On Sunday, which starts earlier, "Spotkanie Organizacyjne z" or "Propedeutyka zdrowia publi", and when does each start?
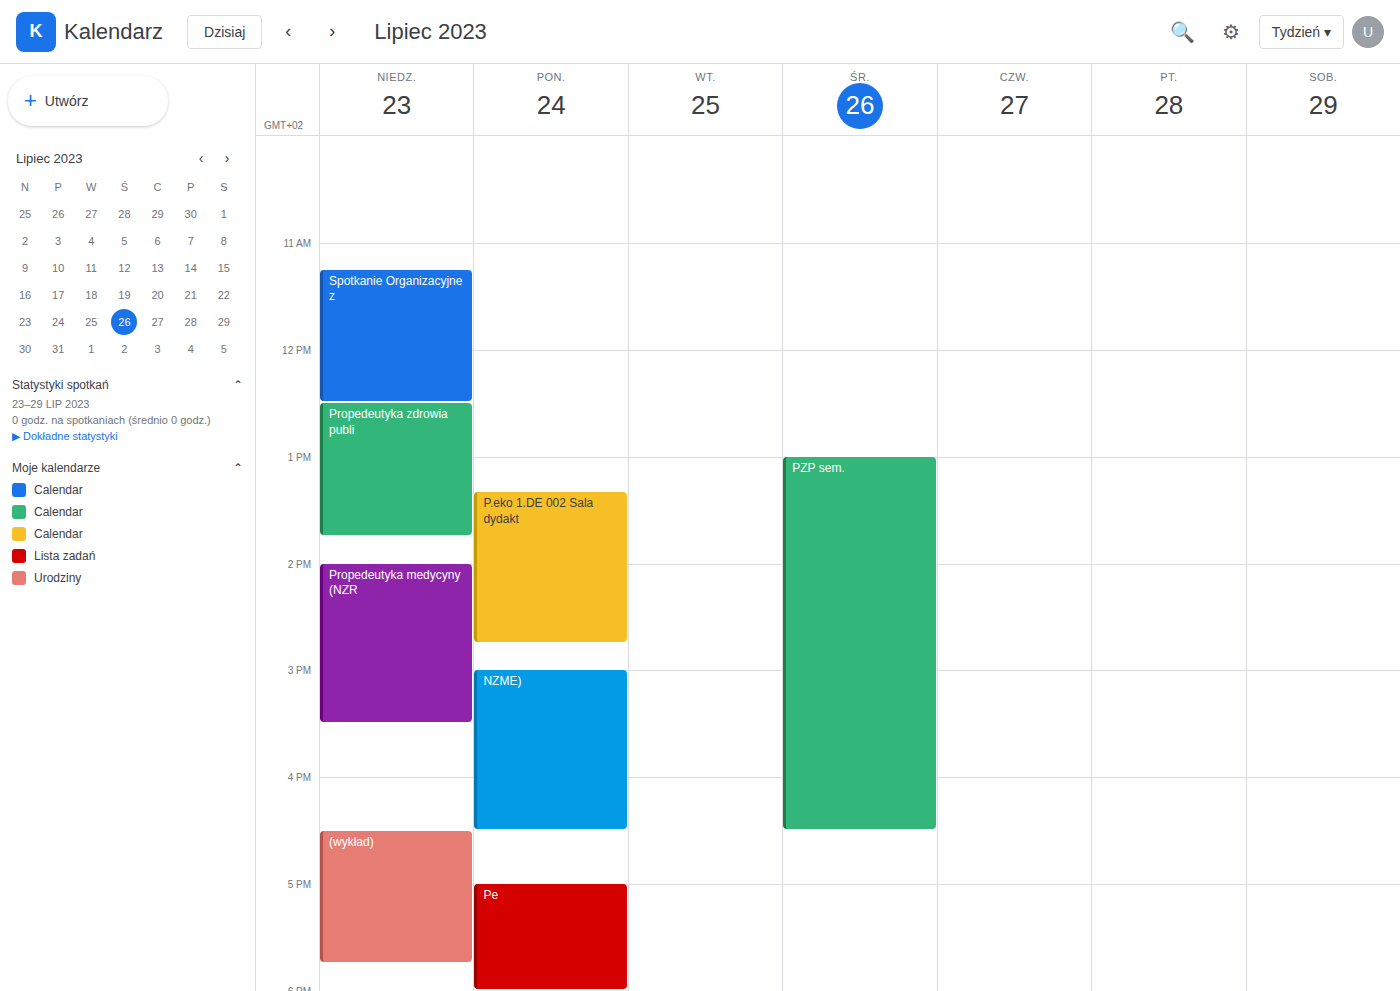
"Spotkanie Organizacyjne z" 11:15 AM; "Propedeutyka zdrowia publi" 12:30 PM.